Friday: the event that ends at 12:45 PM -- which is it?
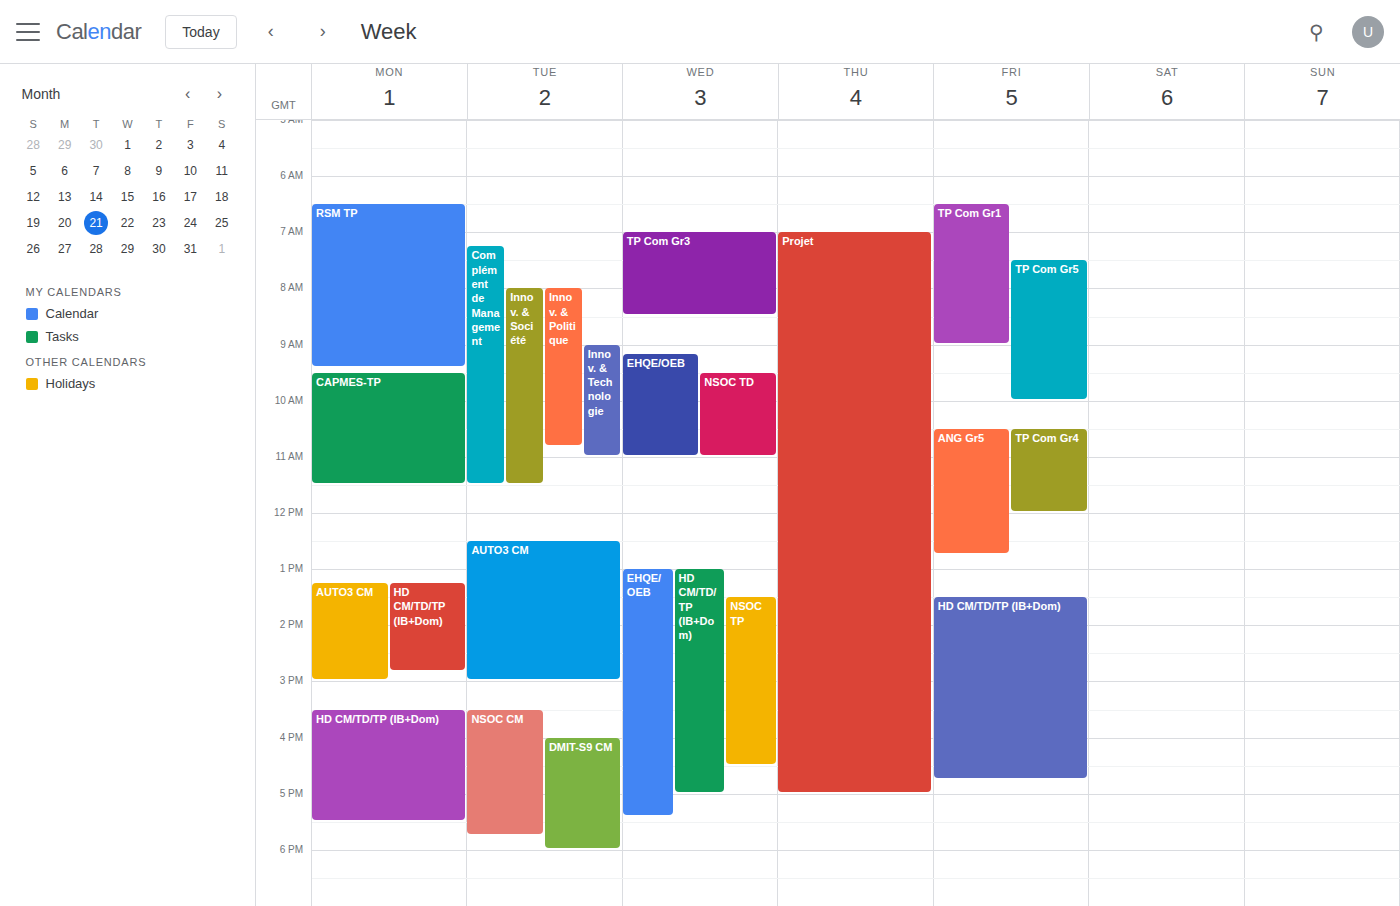
"ANG Gr5"